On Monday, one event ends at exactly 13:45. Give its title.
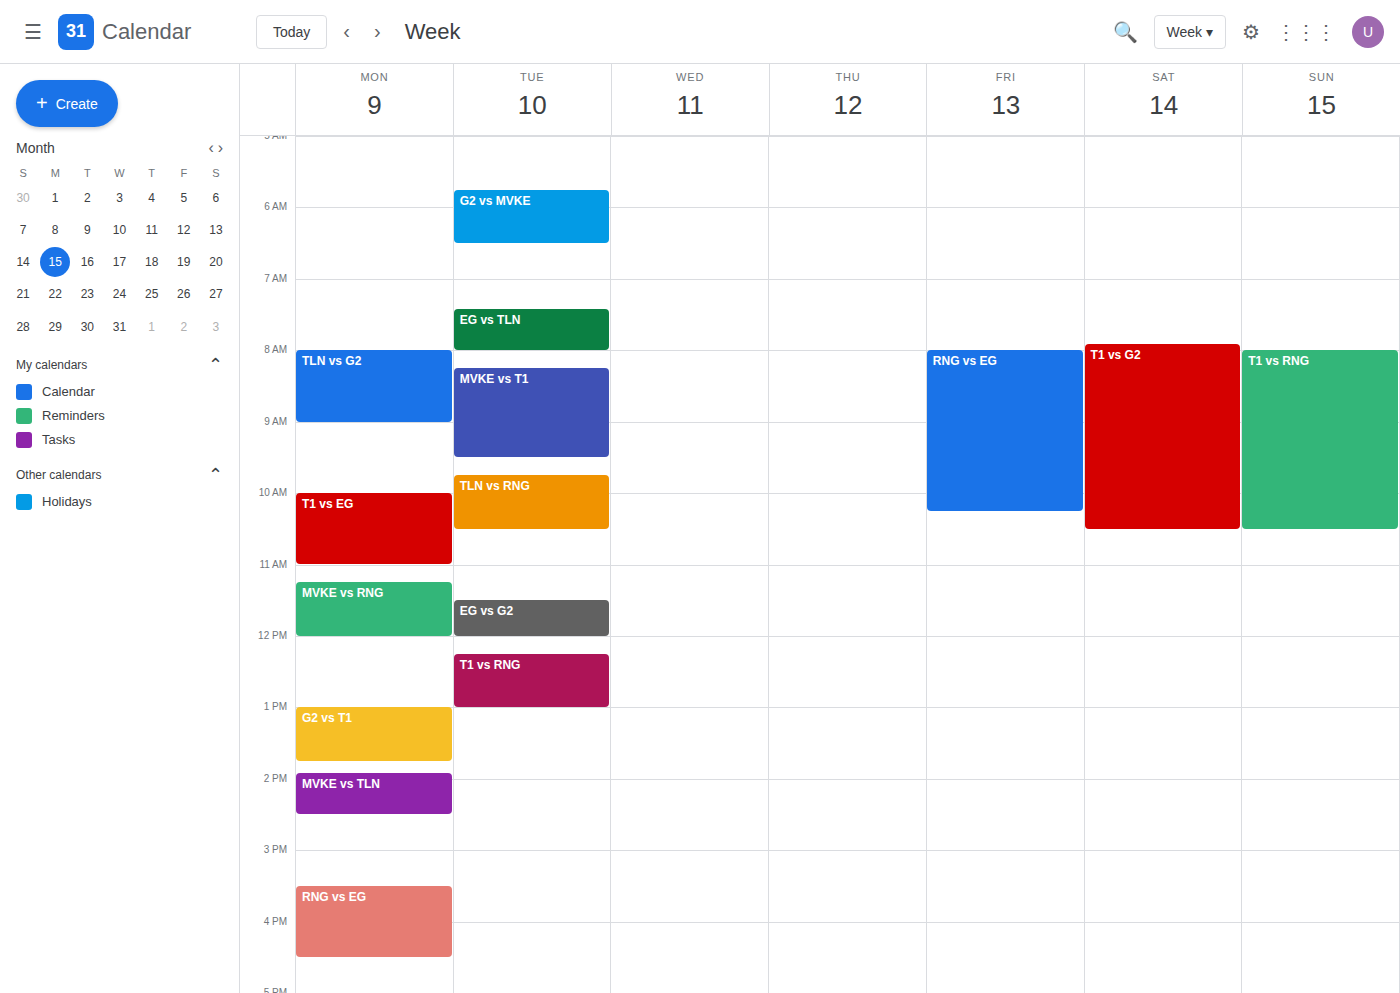
"G2 vs T1"